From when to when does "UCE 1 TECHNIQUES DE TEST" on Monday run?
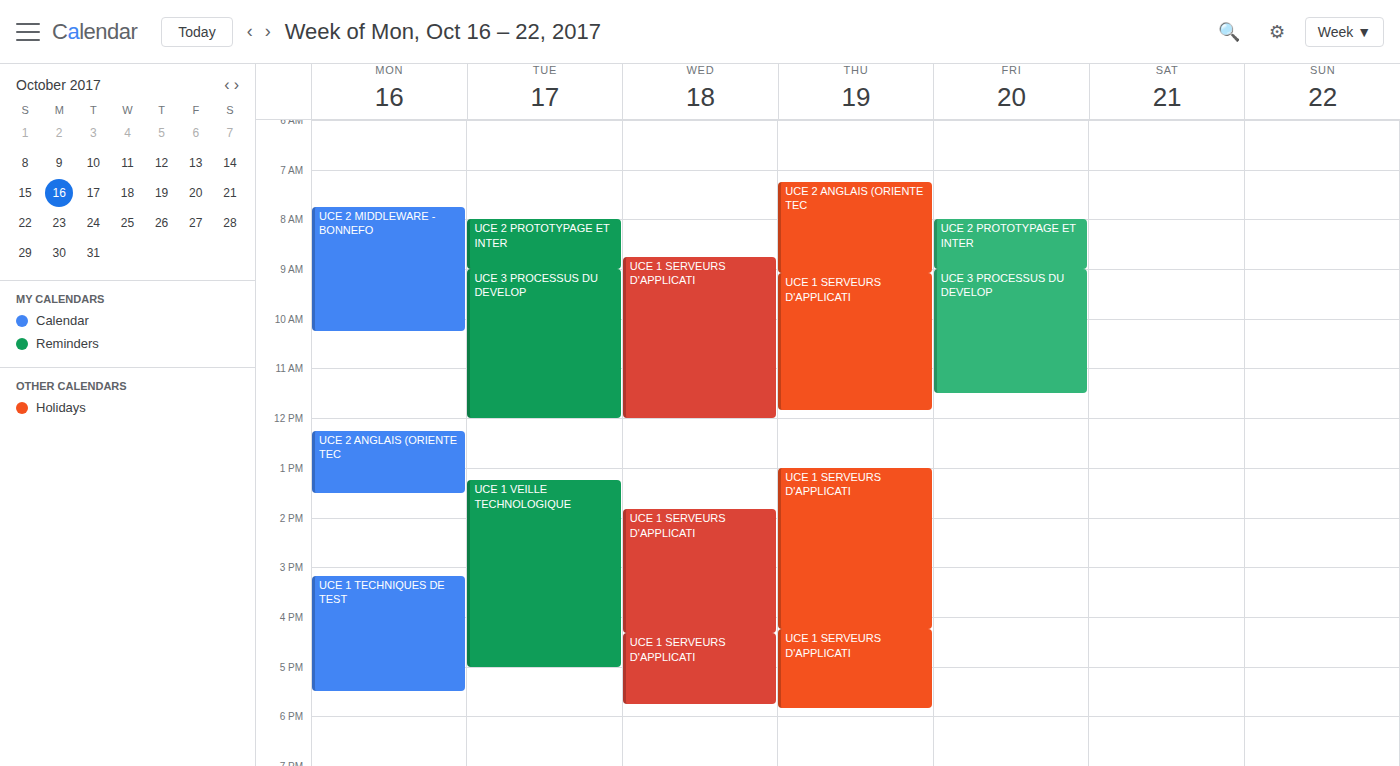
3:10 PM to 5:30 PM